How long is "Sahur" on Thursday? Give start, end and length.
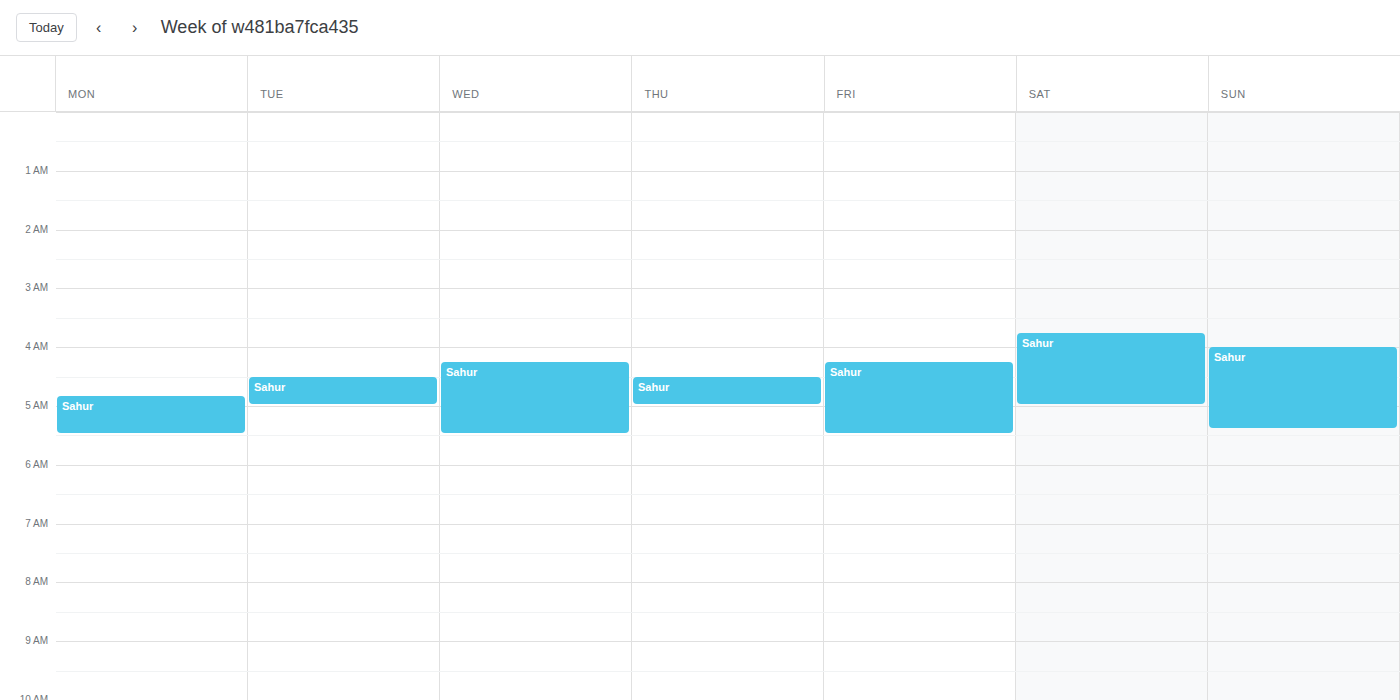
4:30 AM to 5:00 AM, 30 minutes